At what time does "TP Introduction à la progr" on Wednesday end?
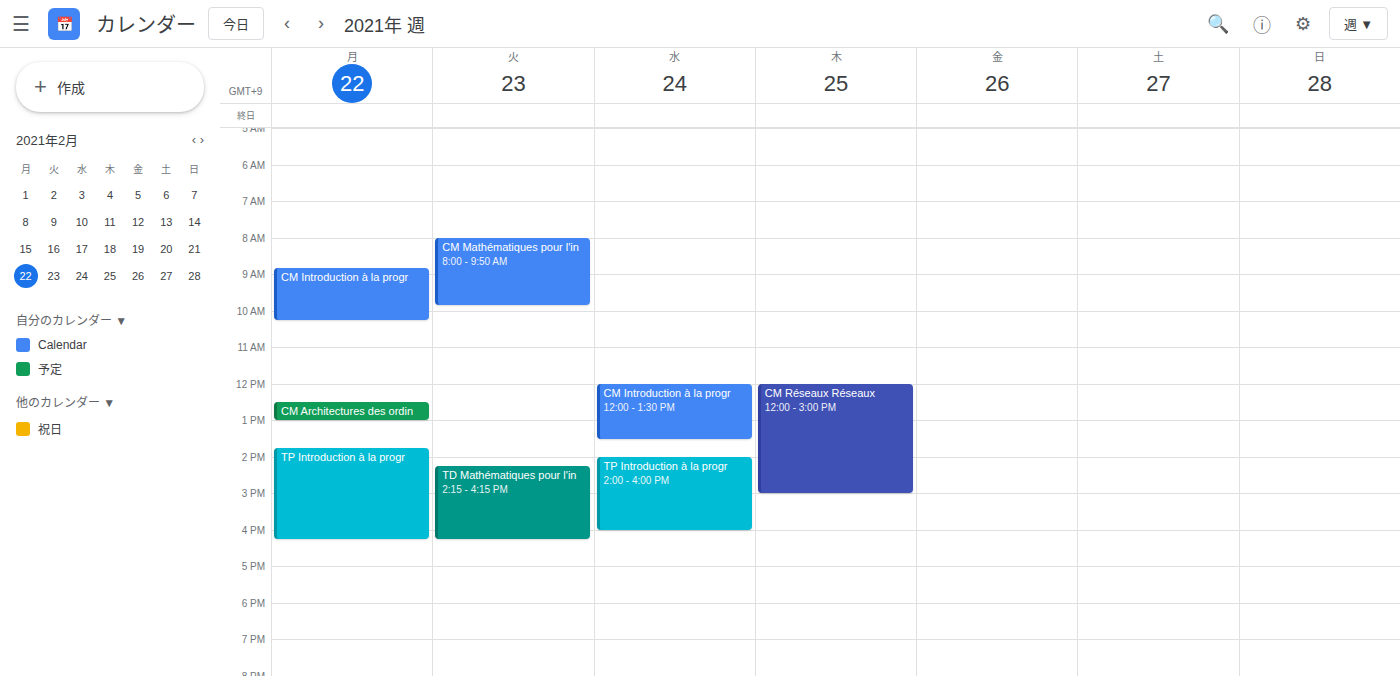
16:00